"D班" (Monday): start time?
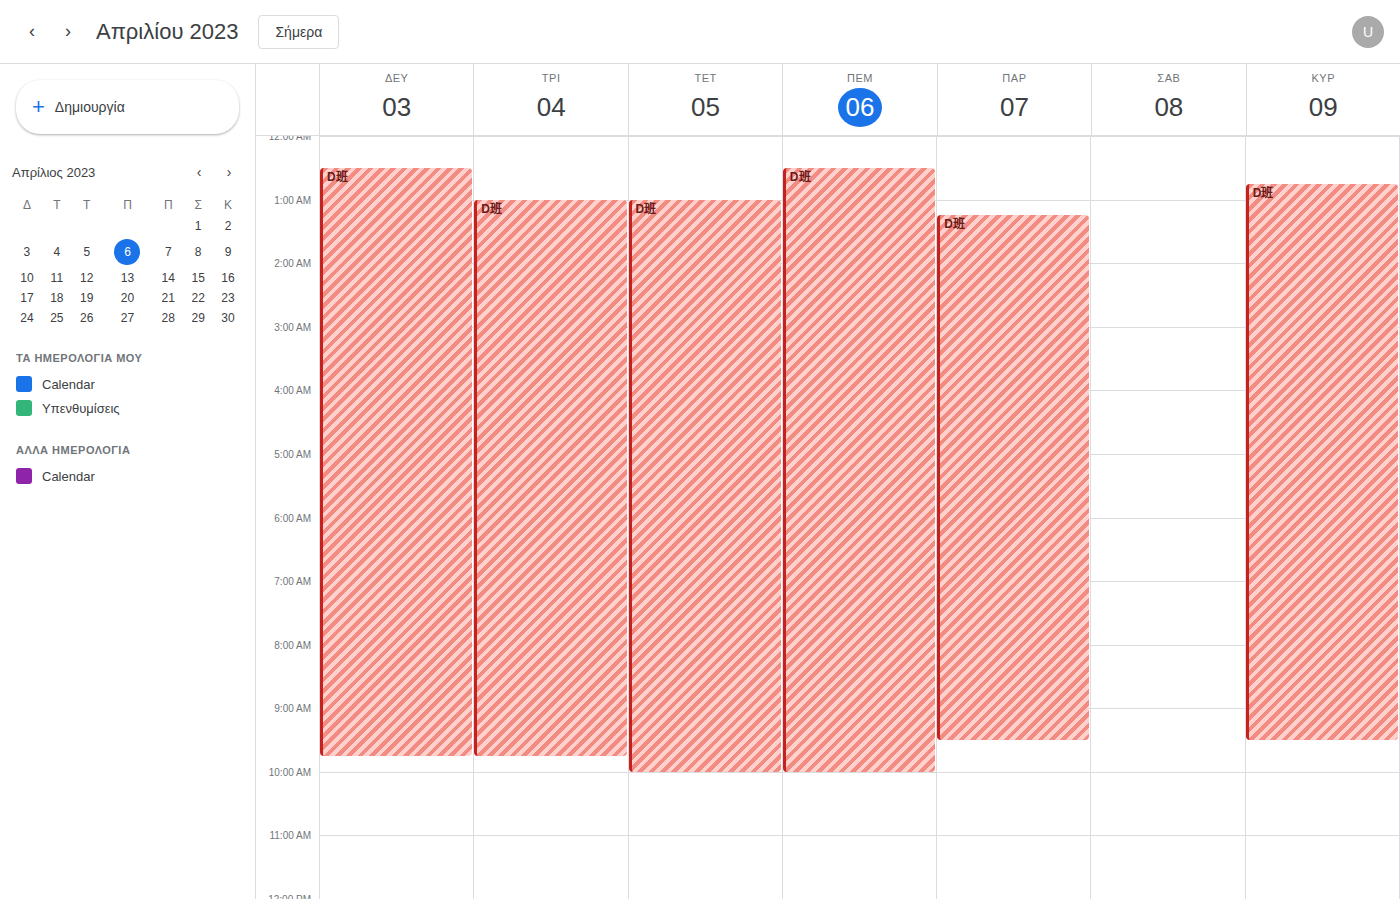
00:30